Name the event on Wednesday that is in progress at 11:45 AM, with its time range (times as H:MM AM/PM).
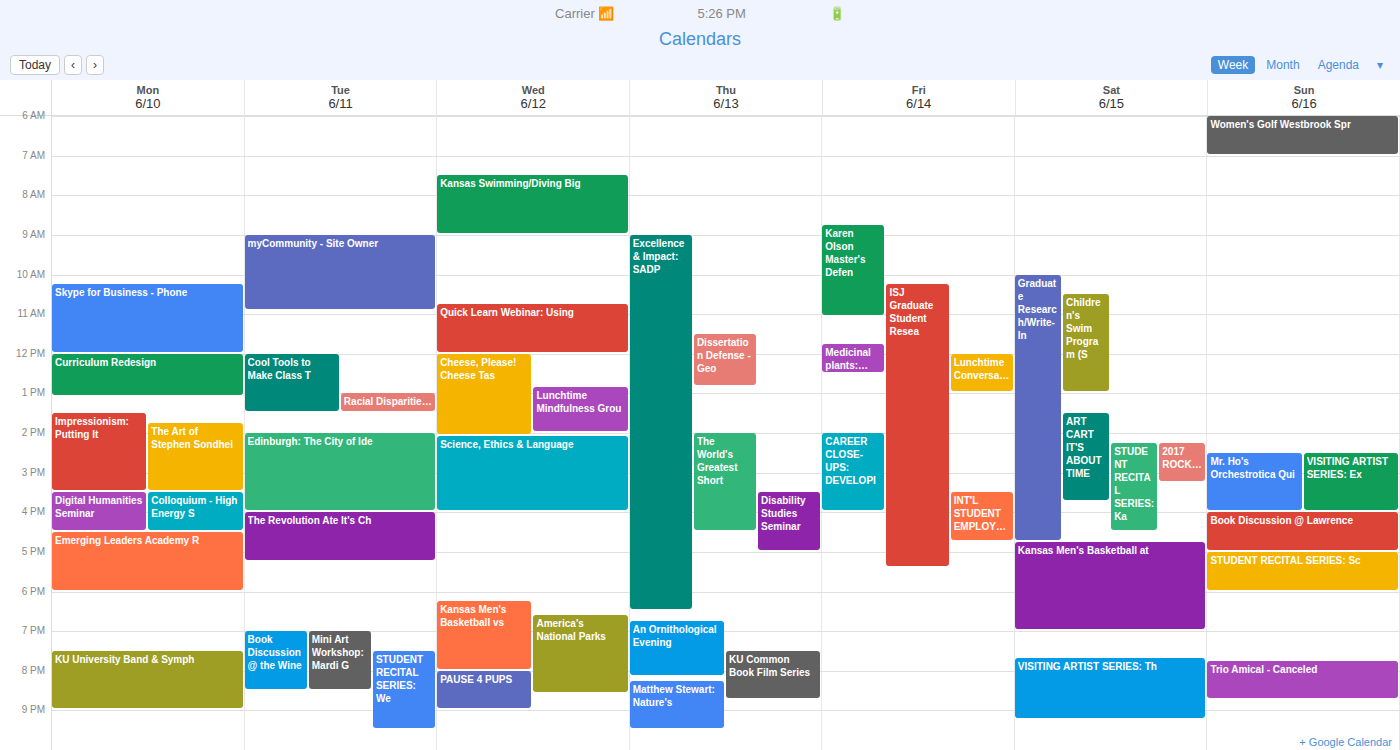
"Quick Learn Webinar: Using", 10:45 AM to 12:00 PM